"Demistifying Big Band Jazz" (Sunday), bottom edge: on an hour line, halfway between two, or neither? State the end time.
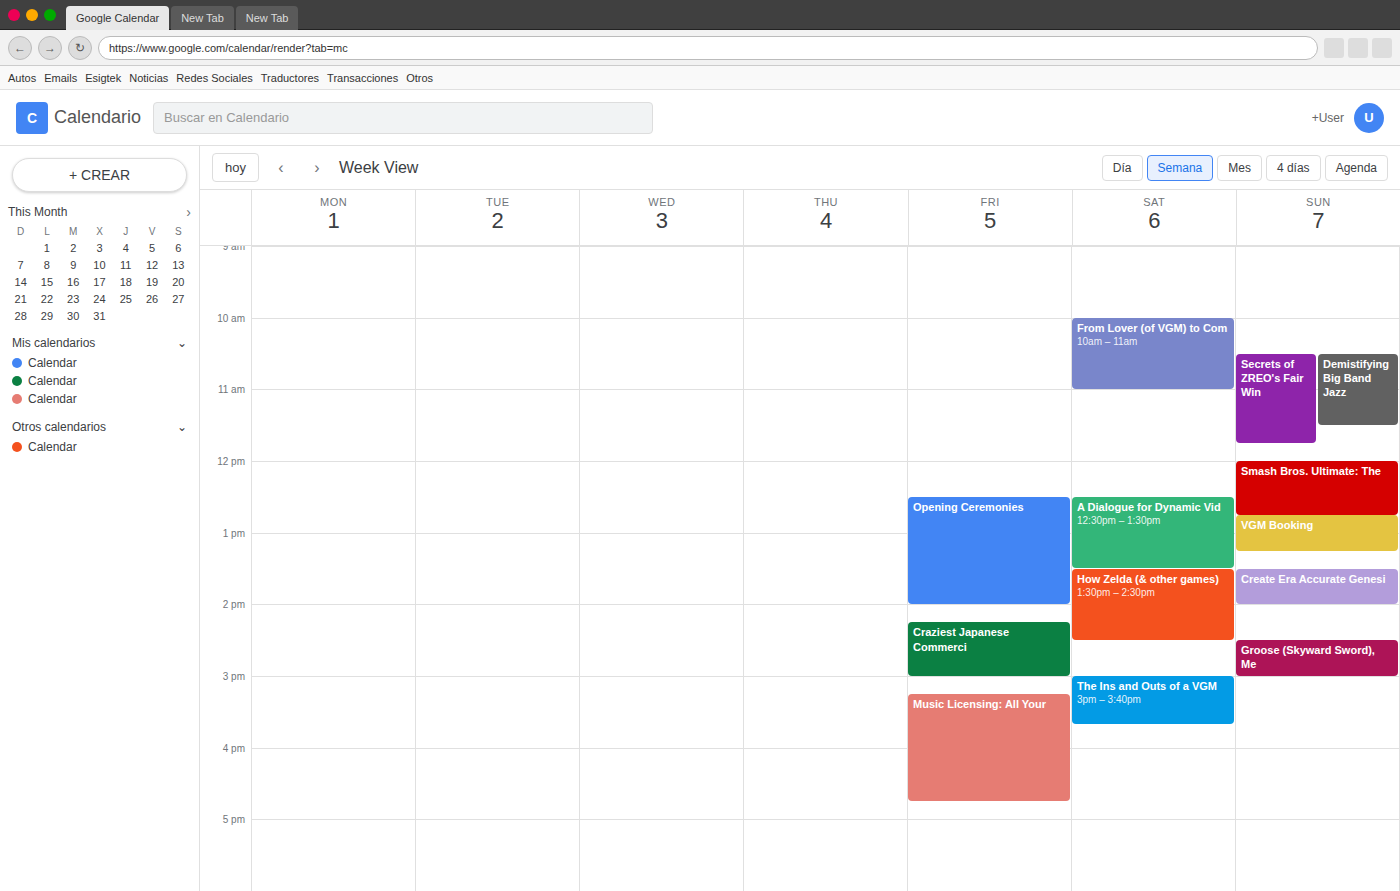
11:30 -- halfway between the 11:00 and 12:00 lines.